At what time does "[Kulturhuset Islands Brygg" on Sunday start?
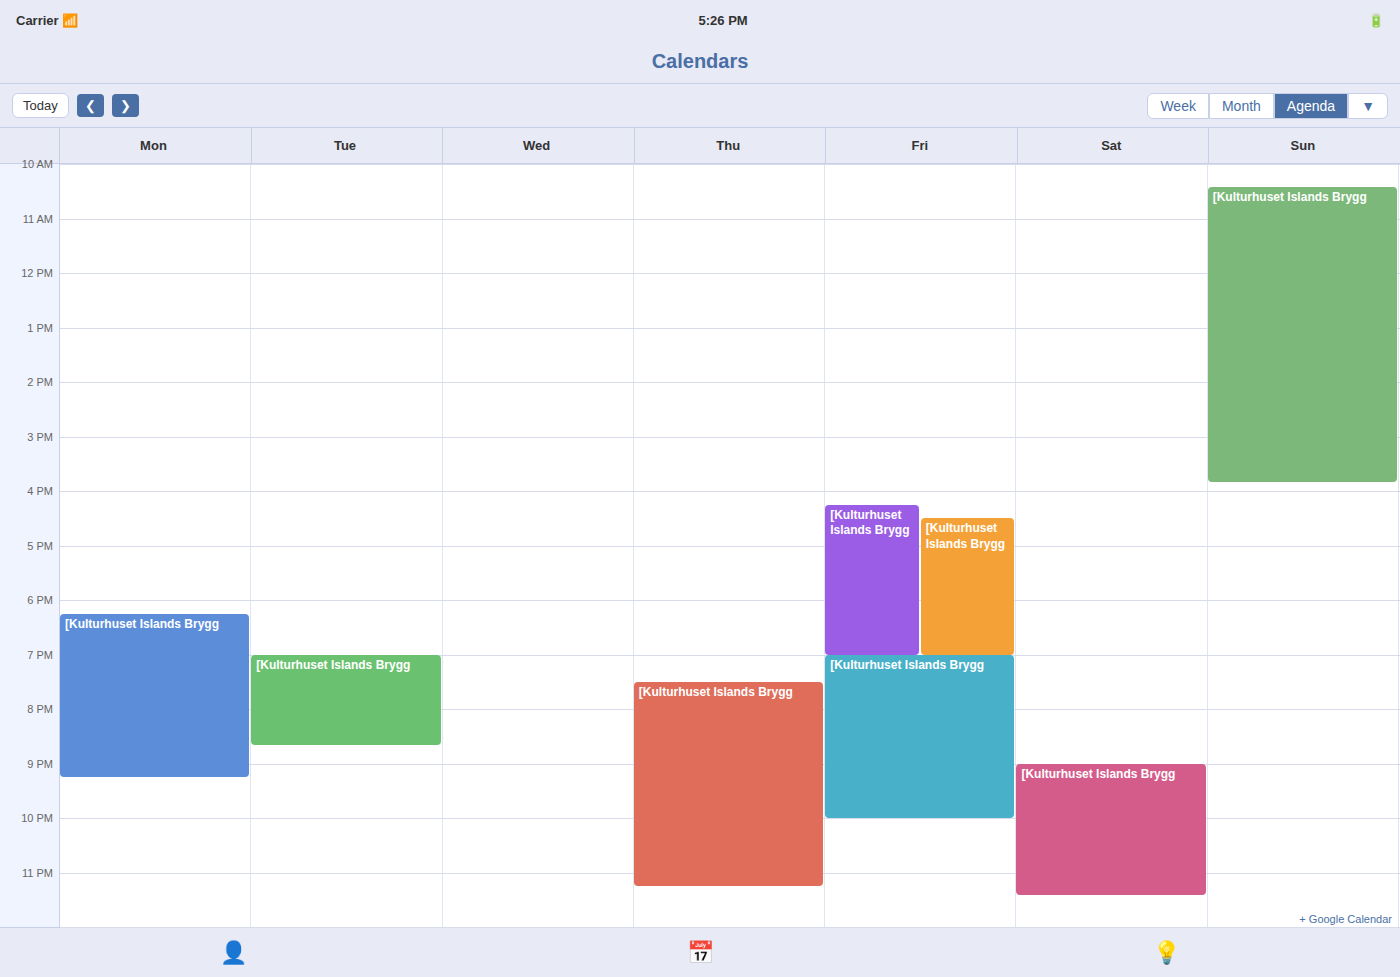
10:25 AM